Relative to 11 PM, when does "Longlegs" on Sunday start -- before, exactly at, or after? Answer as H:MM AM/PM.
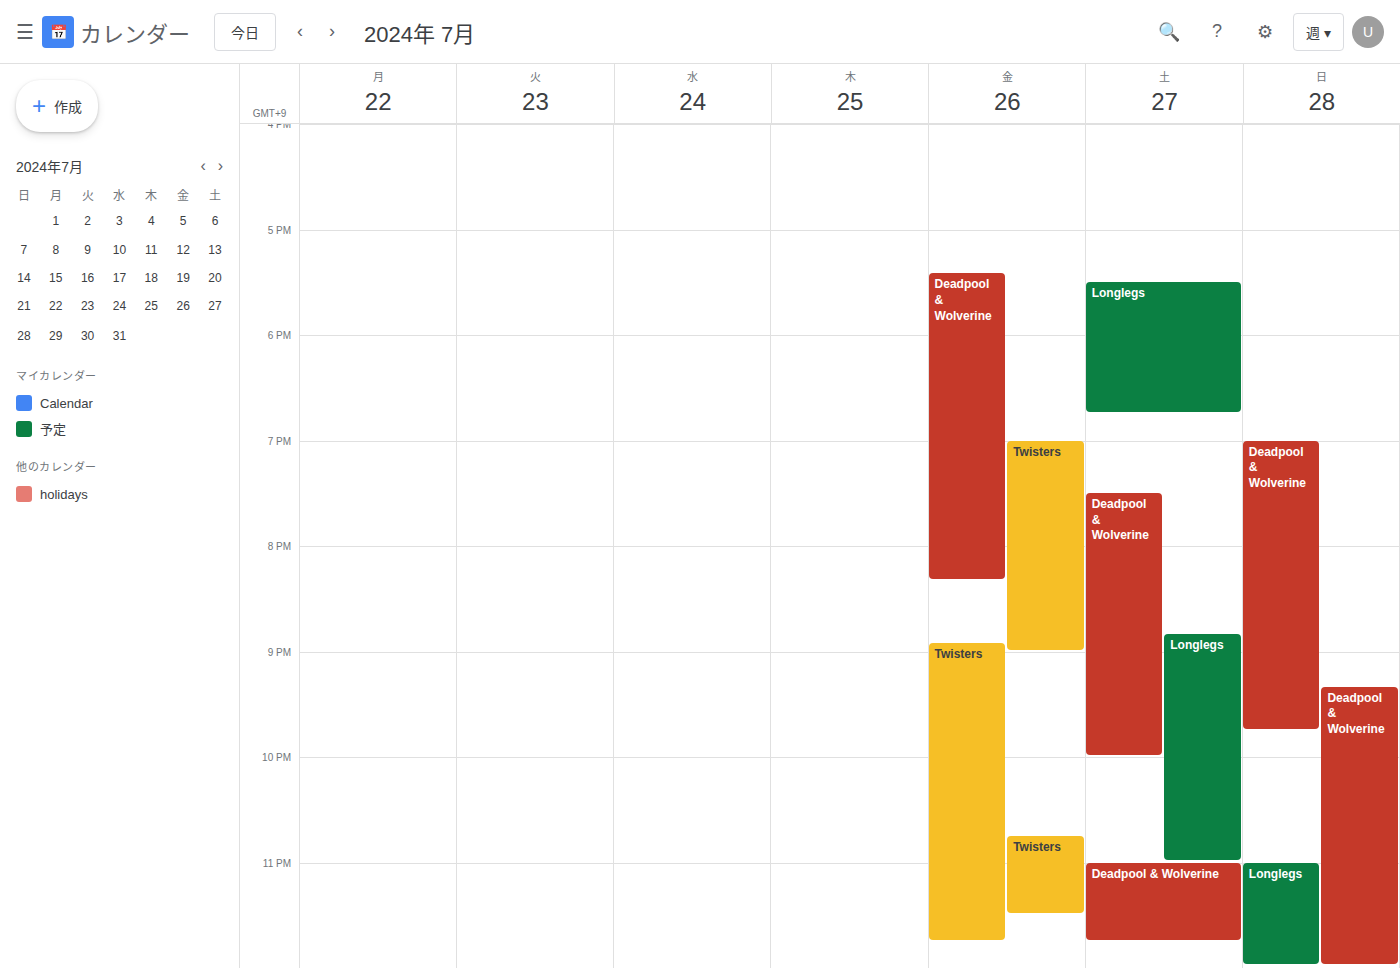
11:00 PM -- exactly at 11 PM, on the 11 PM line.